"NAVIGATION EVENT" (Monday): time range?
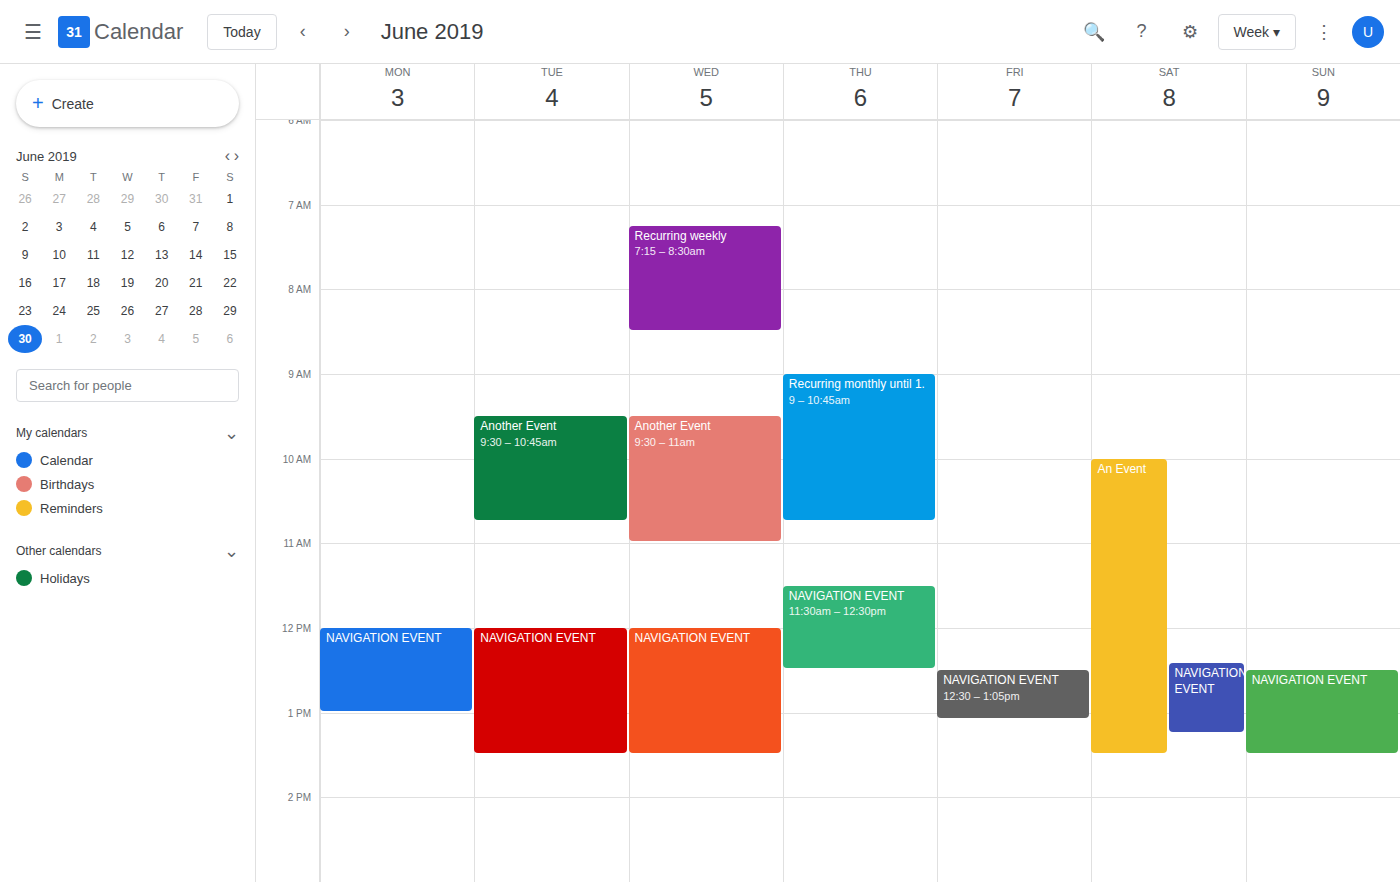
12:00 PM to 1:00 PM